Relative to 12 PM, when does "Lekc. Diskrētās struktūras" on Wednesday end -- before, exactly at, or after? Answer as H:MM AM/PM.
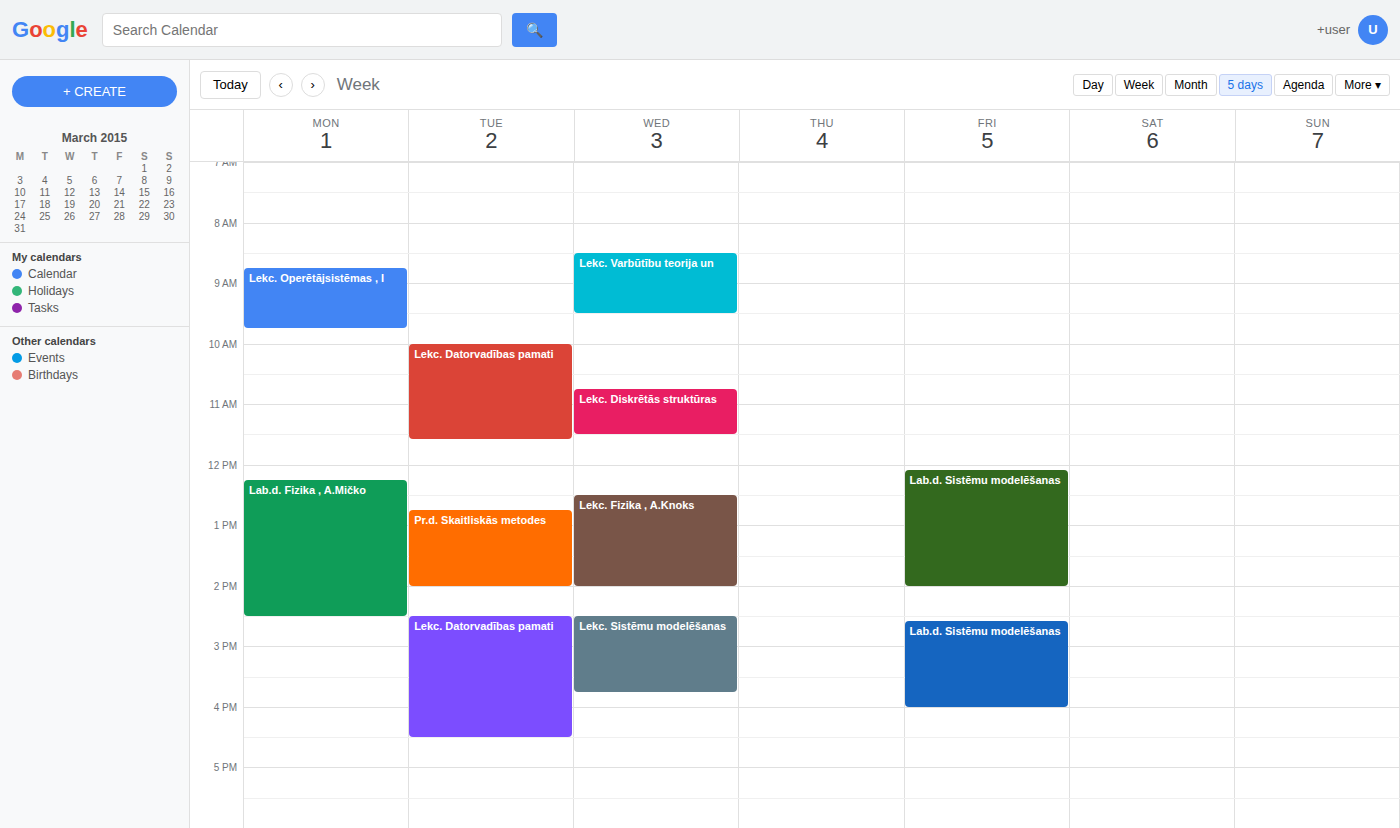
11:30 AM -- before 12 PM, 30 minutes above the 12 PM line.